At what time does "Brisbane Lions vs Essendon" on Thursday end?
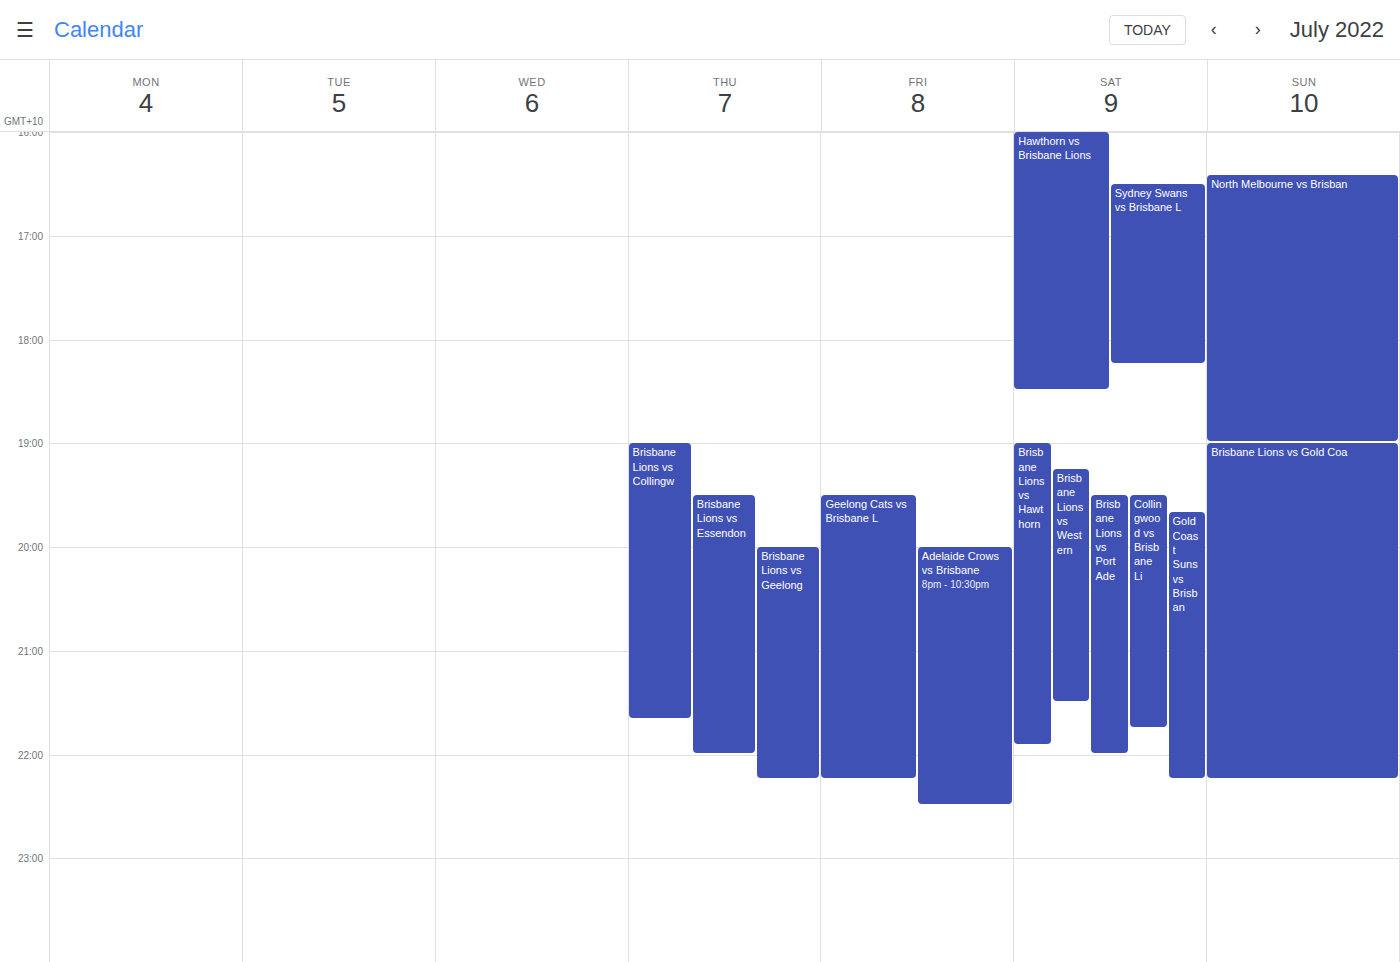
10:00 PM